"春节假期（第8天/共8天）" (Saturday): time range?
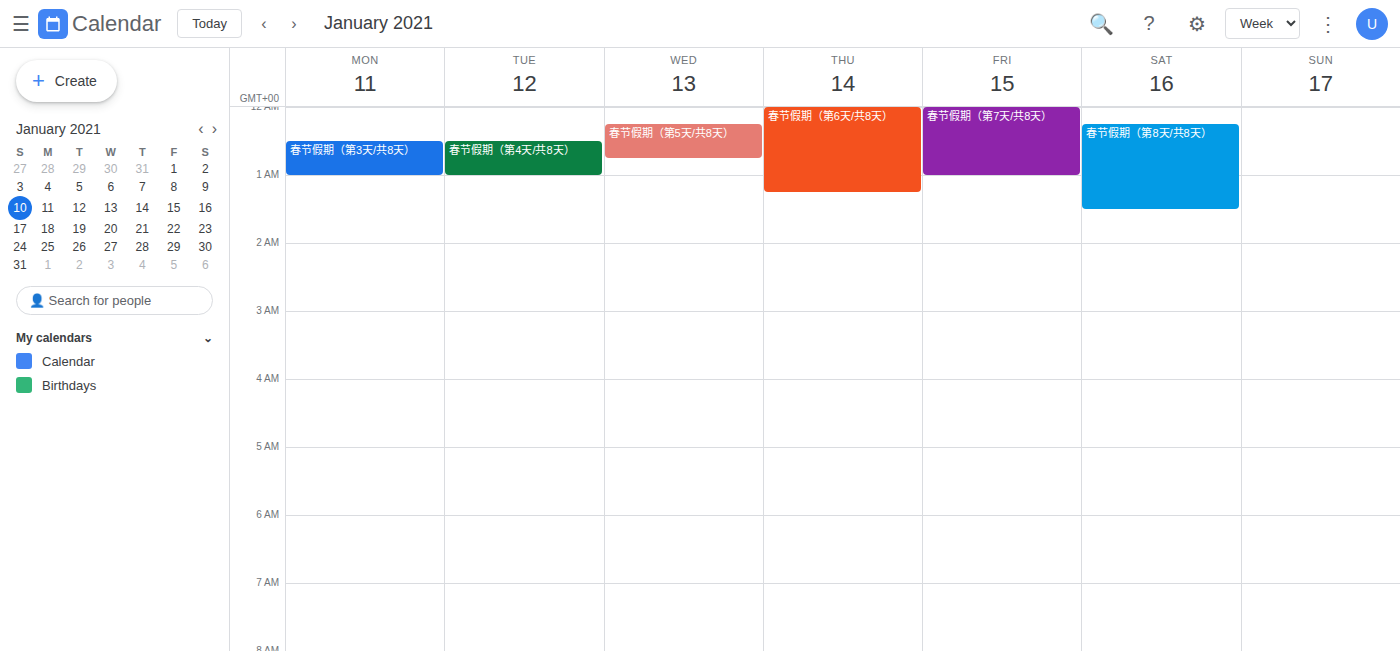
12:15 AM to 1:30 AM